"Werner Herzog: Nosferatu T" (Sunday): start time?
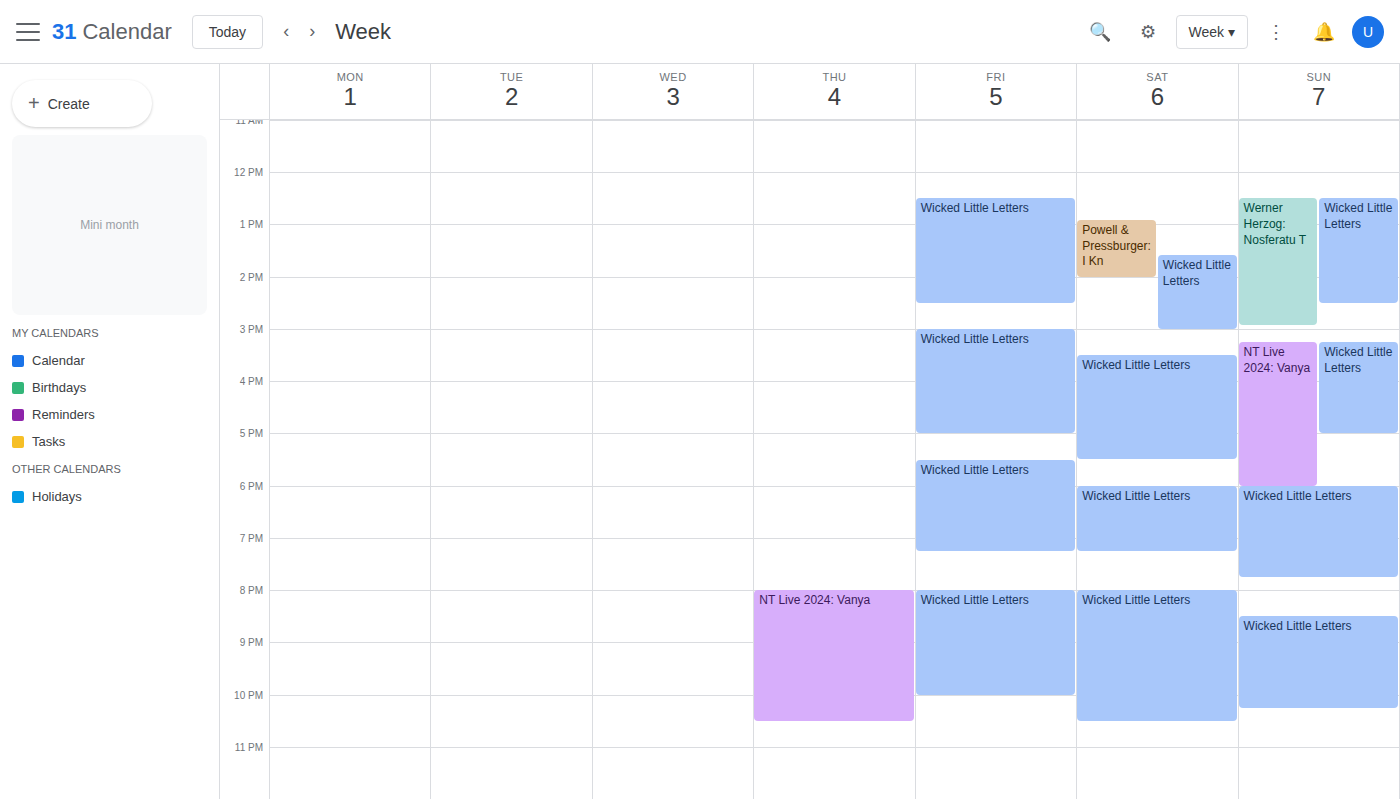
12:30 PM